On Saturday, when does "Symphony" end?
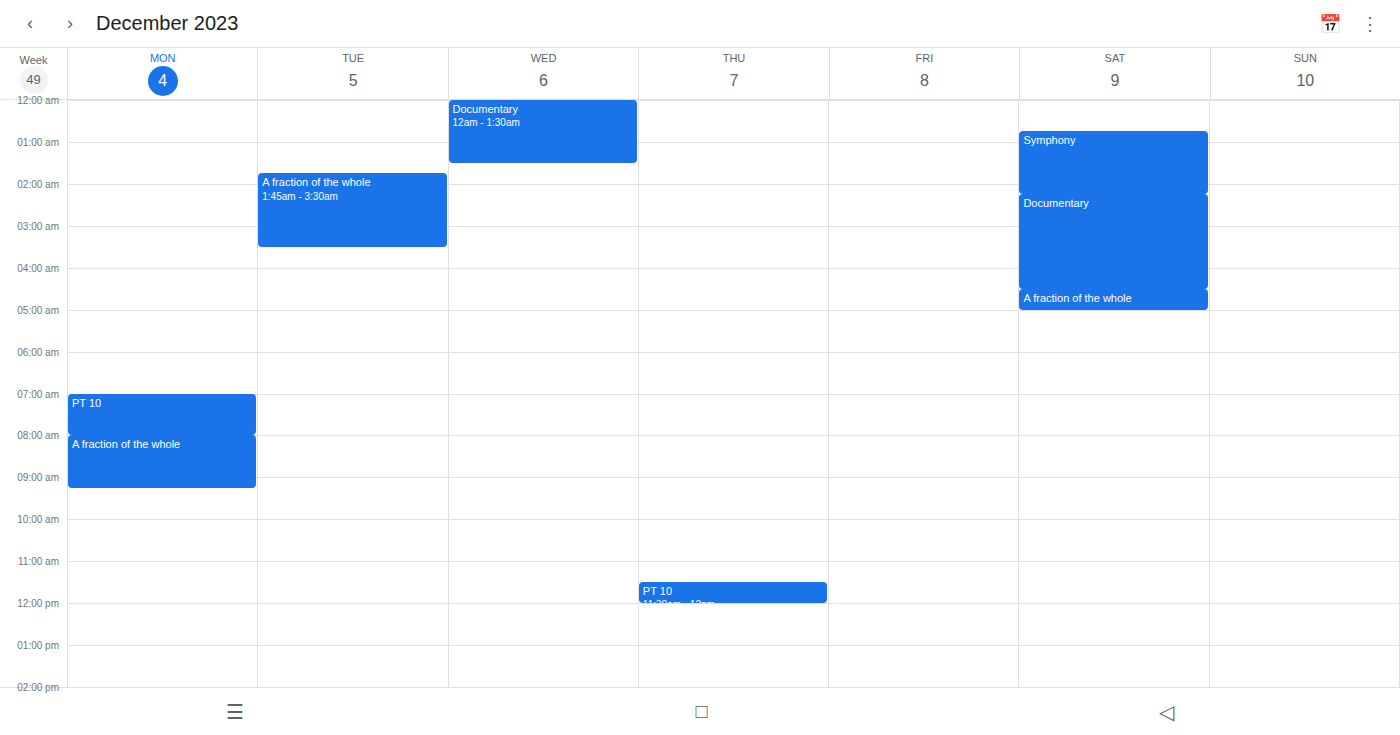
2:15 AM